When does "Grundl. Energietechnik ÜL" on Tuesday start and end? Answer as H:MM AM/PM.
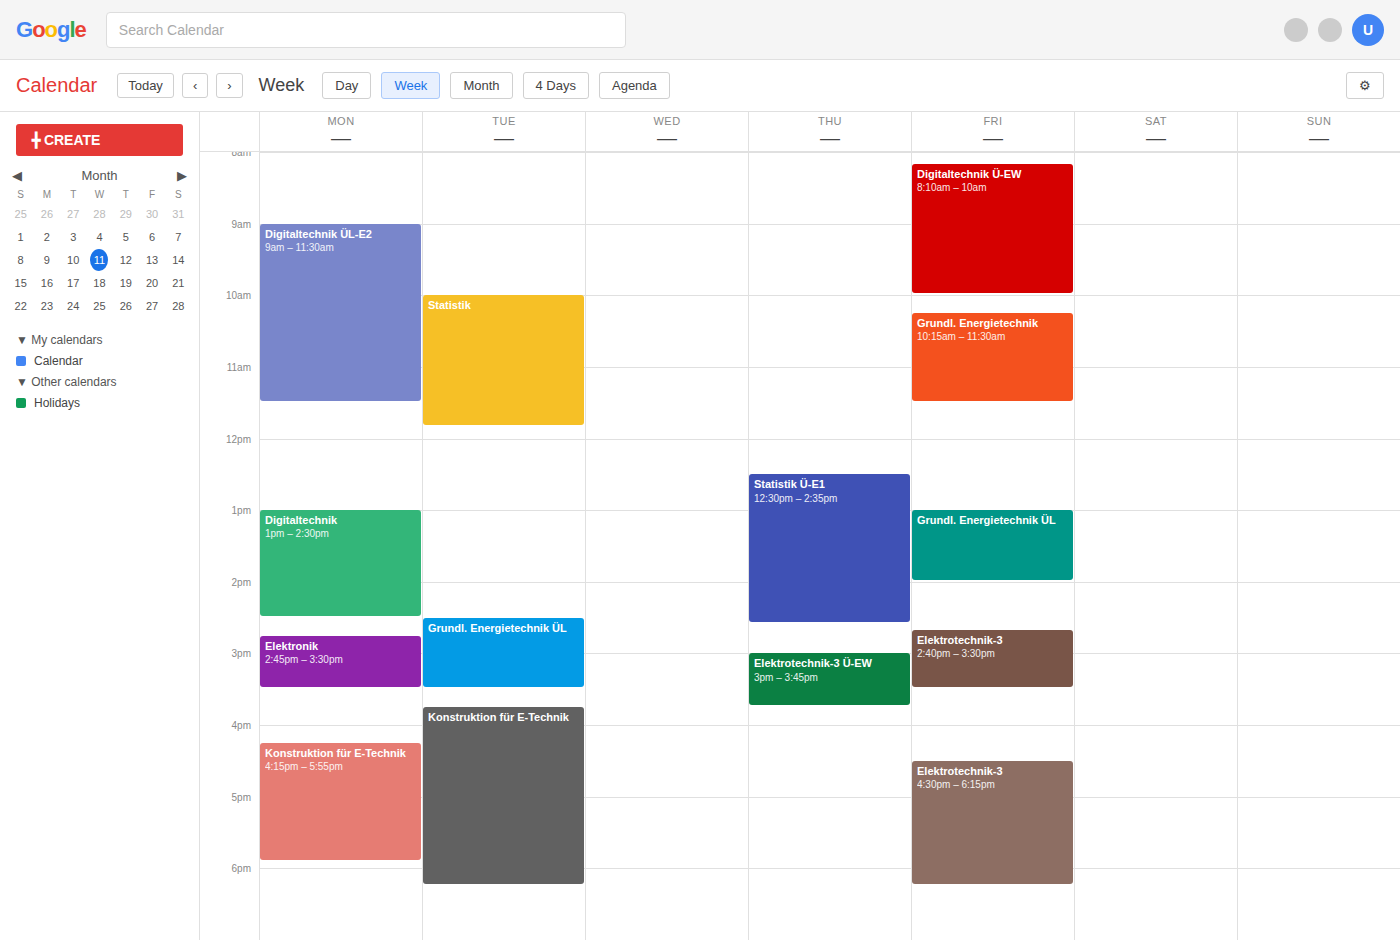
2:30 PM to 3:30 PM